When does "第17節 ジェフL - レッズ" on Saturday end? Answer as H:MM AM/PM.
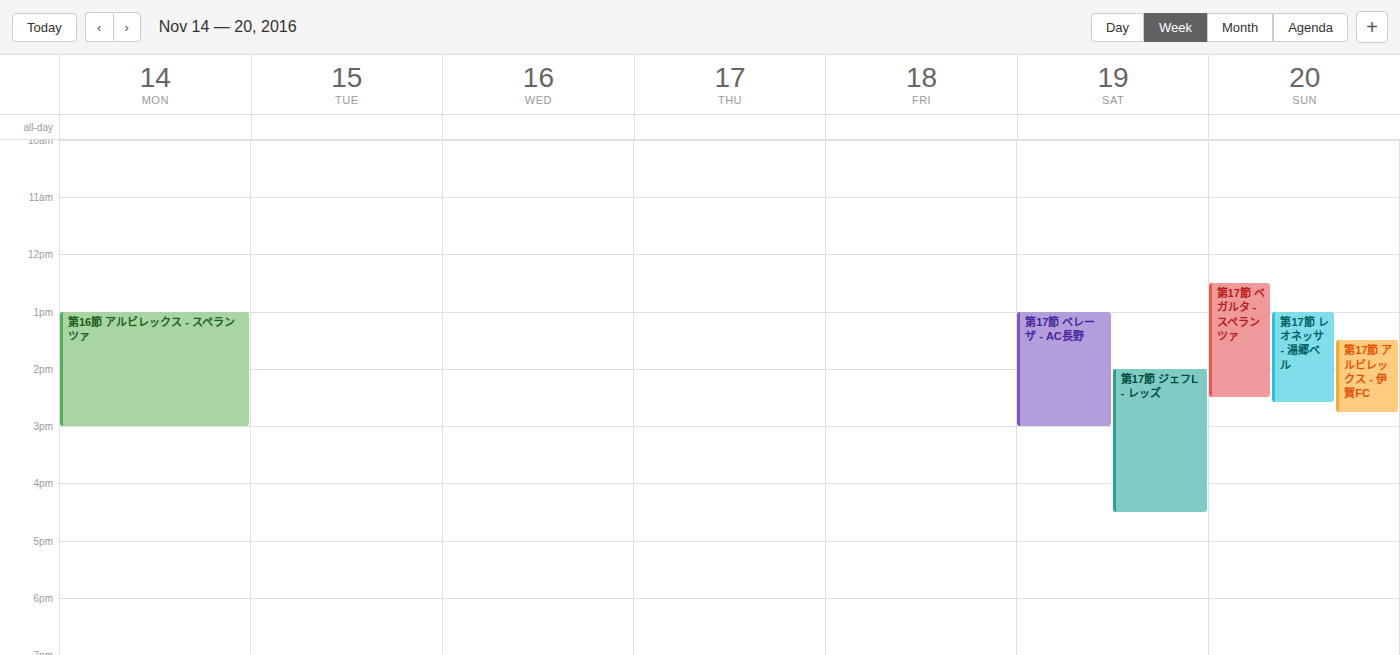
4:30 PM